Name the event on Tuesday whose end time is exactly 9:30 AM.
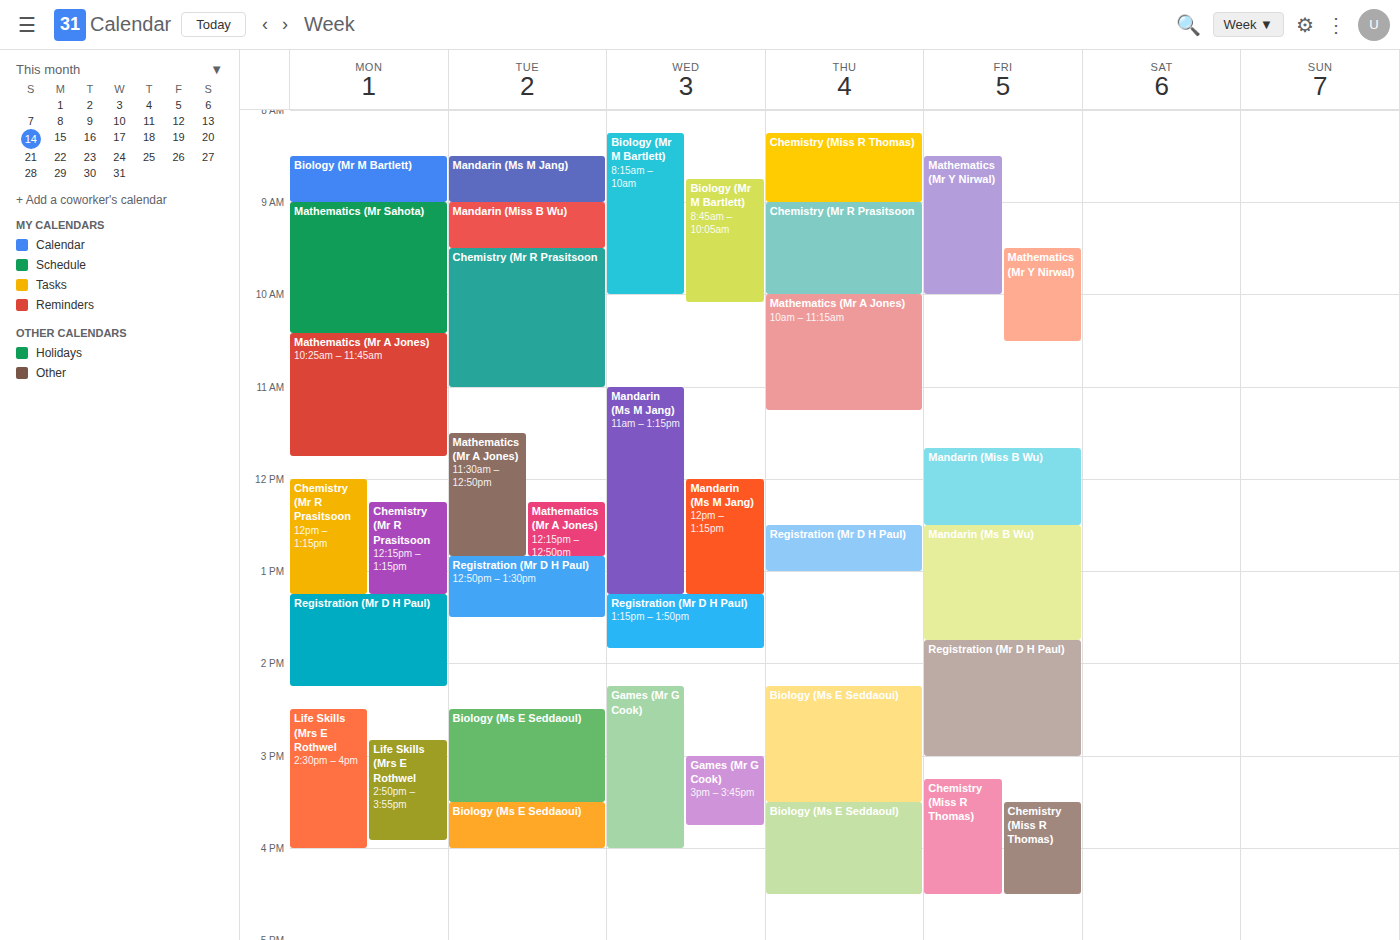
"Mandarin (Miss B Wu)"